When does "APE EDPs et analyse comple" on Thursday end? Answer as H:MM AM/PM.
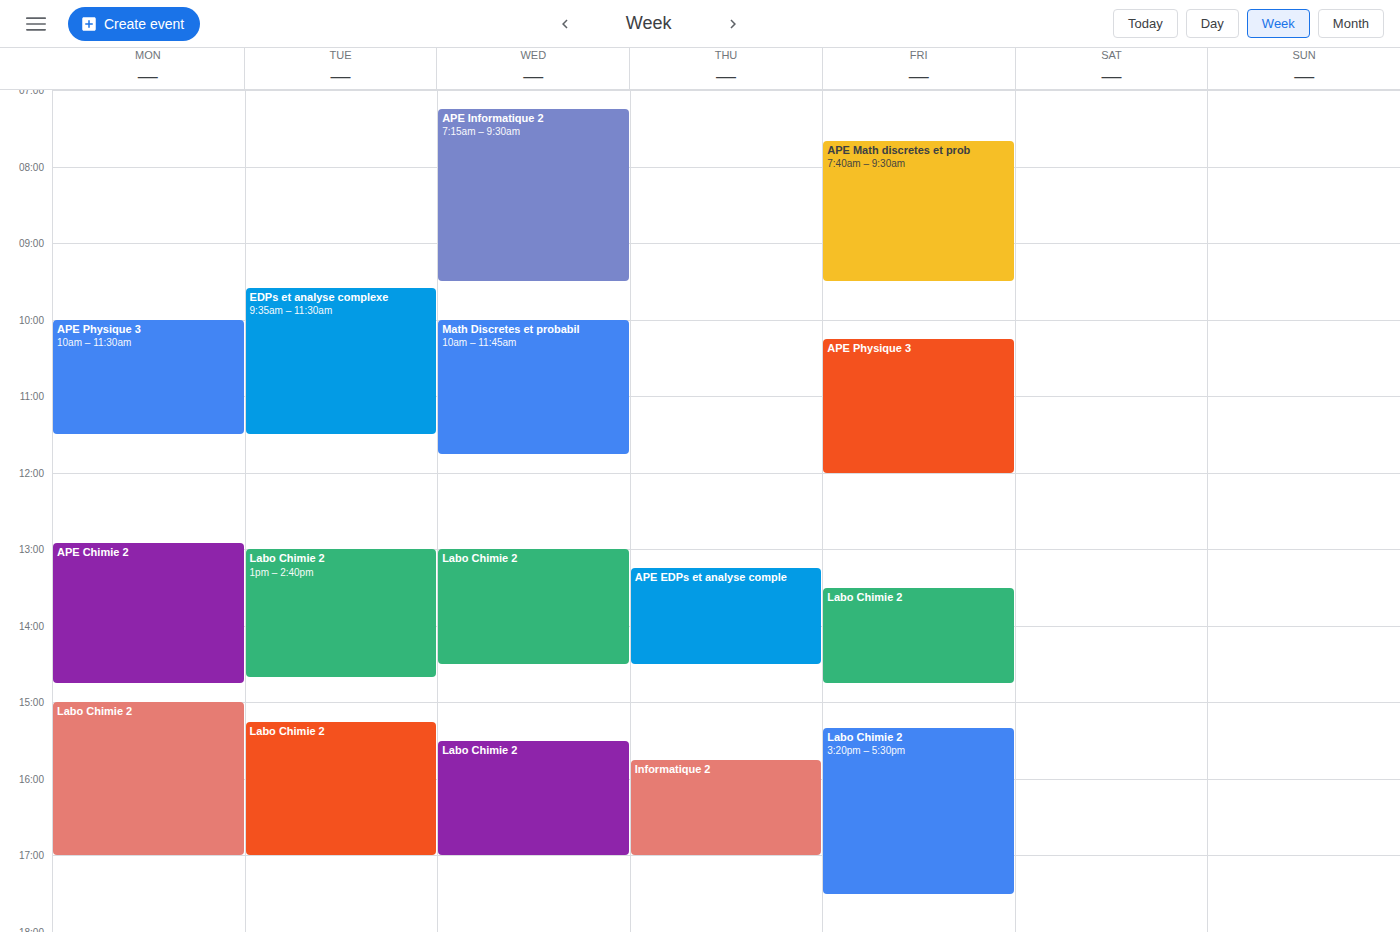
2:30 PM